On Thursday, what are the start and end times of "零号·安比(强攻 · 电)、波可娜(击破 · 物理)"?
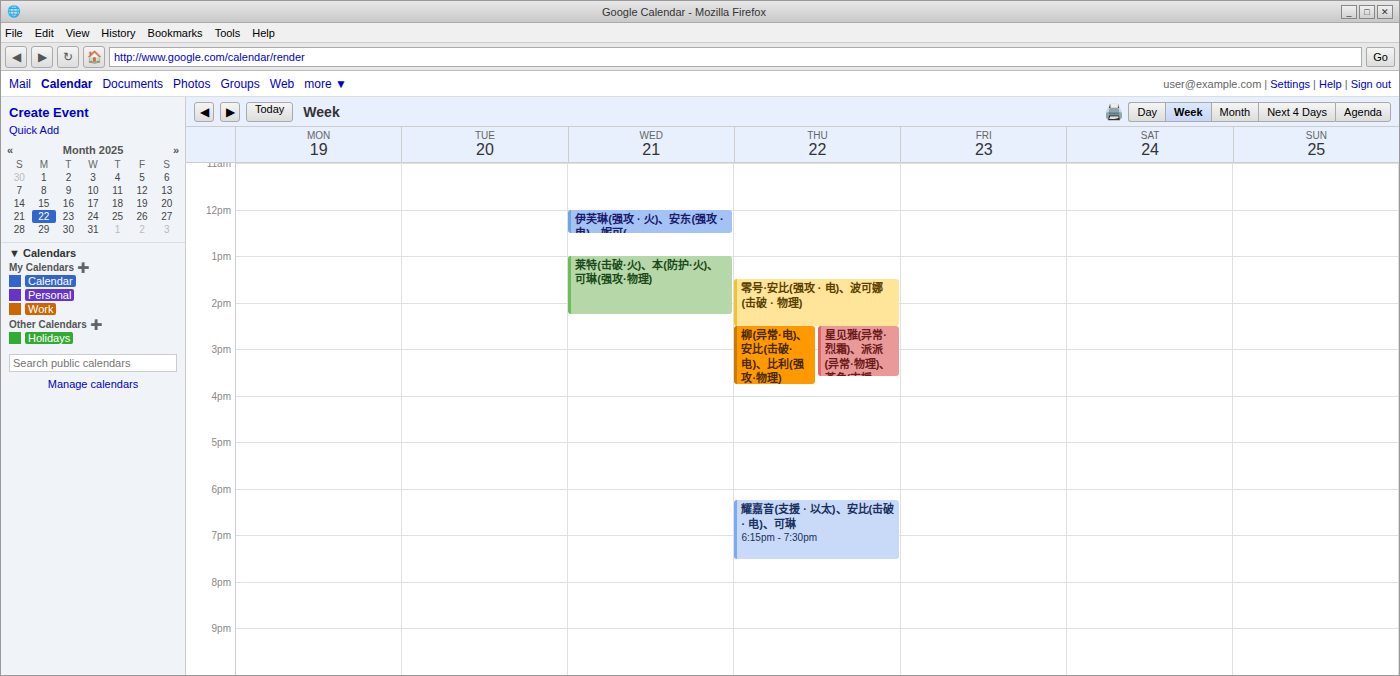
1:30 PM to 2:30 PM